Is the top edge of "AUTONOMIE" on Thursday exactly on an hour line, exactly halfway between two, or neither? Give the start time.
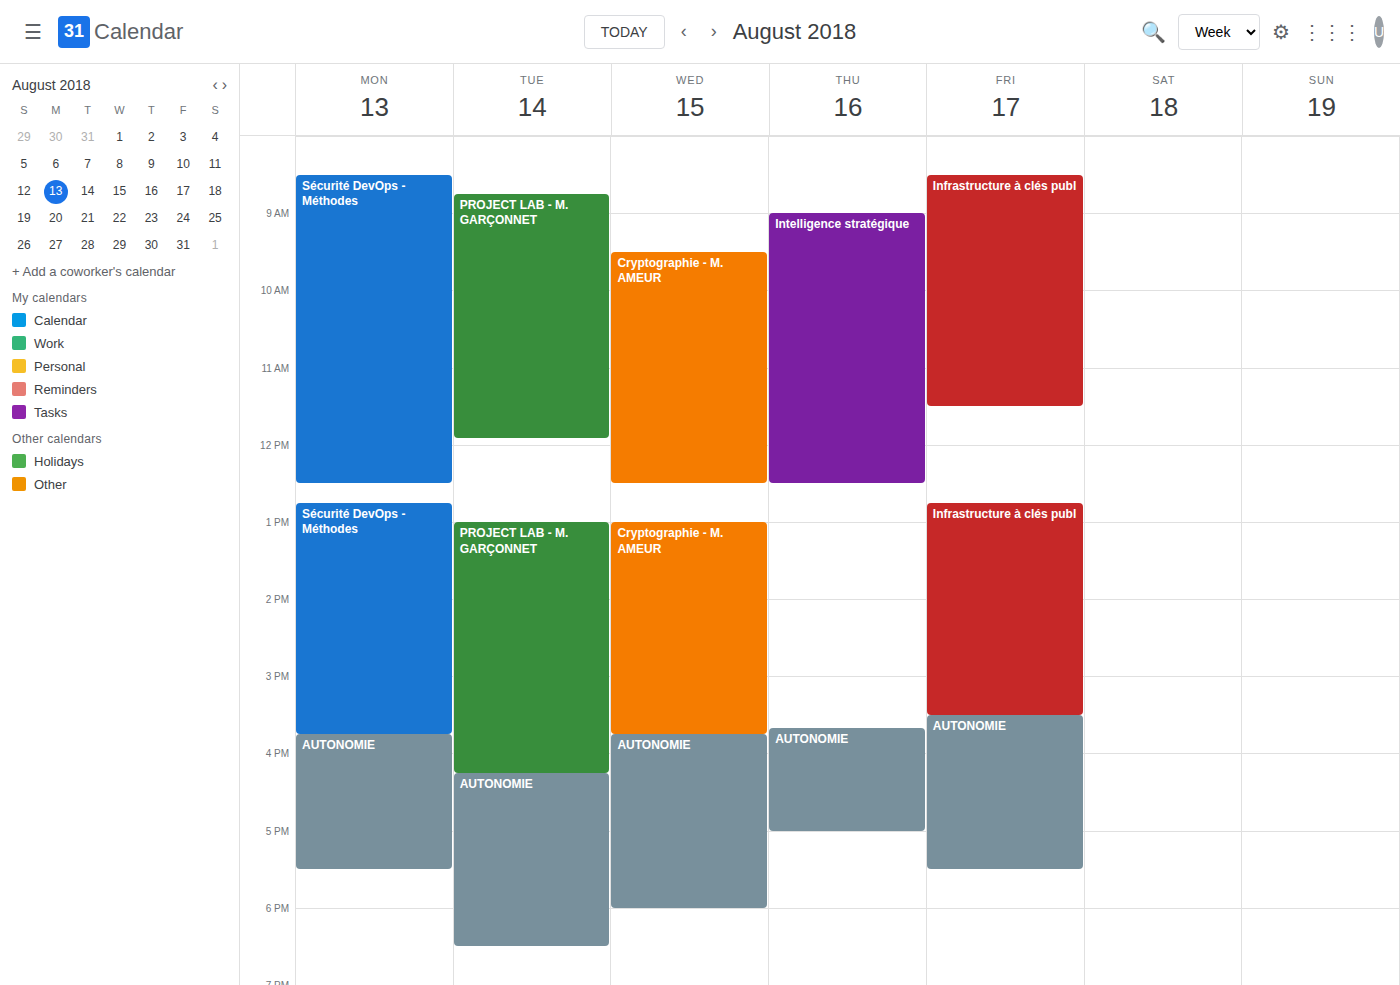
3:40 PM -- neither: 40 minutes below the 3 PM line and 20 minutes above the 4 PM line.